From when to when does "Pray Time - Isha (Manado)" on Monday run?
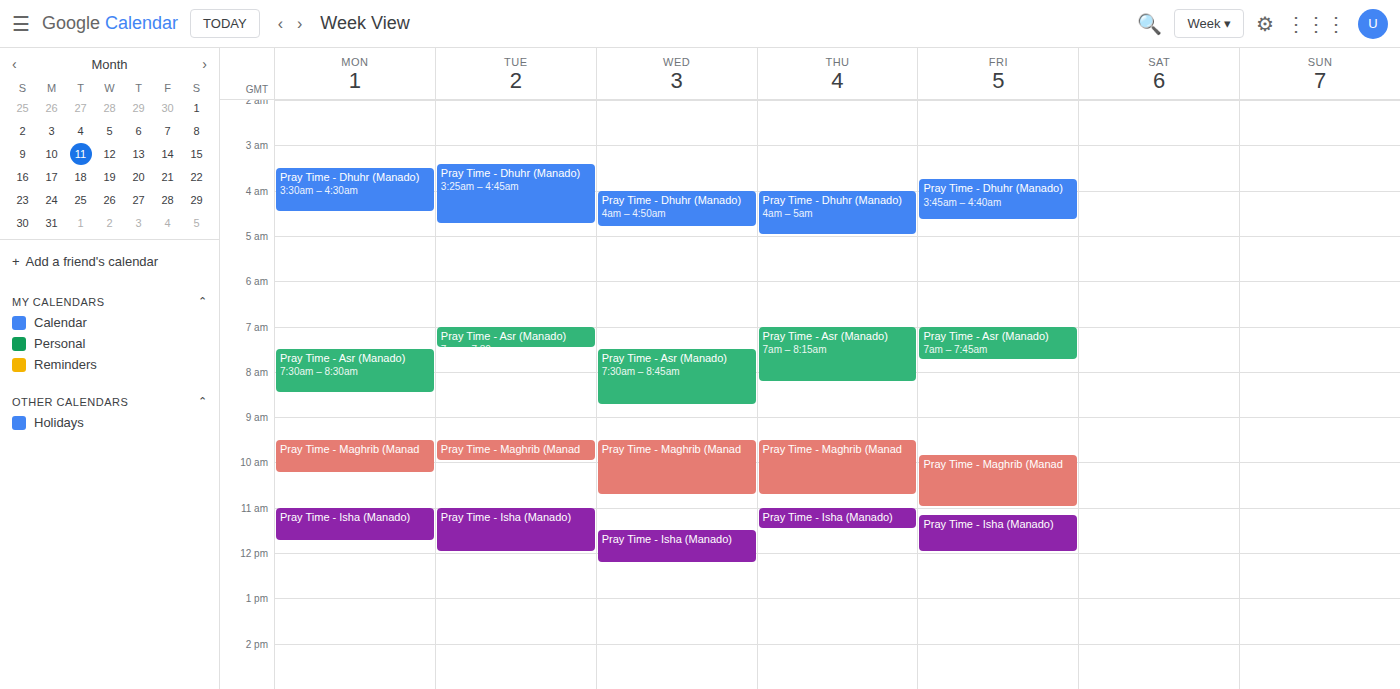
11:00 AM to 11:45 AM